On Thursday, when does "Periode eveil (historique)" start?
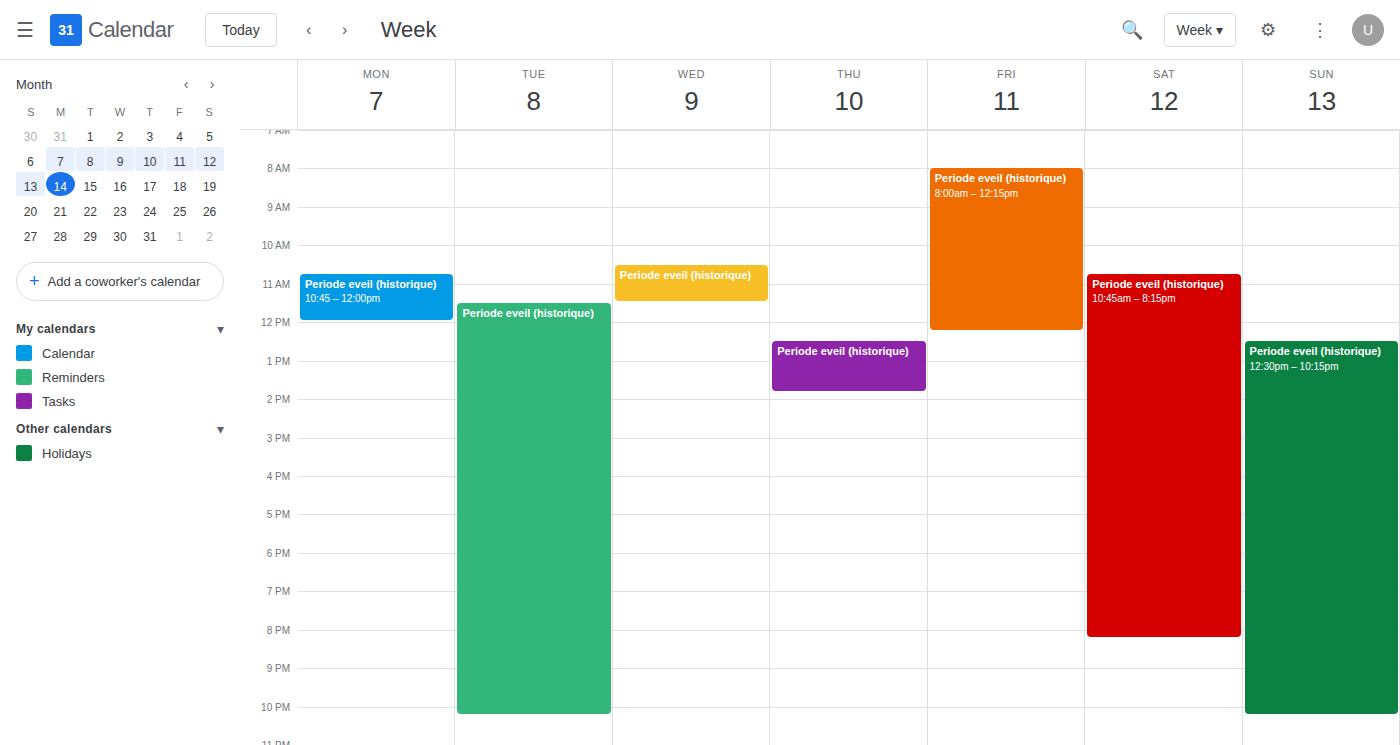
12:30